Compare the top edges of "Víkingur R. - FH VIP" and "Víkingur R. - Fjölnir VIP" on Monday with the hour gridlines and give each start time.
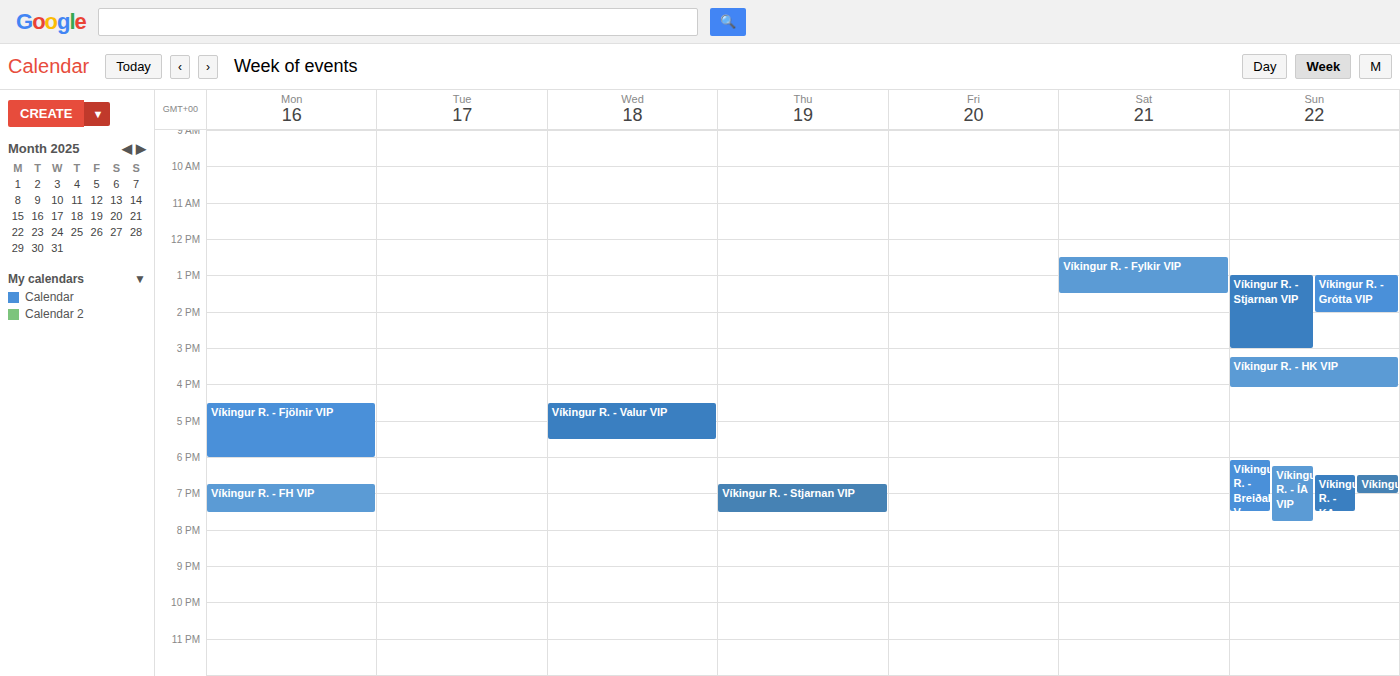
"Víkingur R. - FH VIP": 6:45 PM, neither: three quarters of the way from the 6 PM line to the 7 PM line. "Víkingur R. - Fjölnir VIP": 4:30 PM, halfway between the 4 PM and 5 PM lines.